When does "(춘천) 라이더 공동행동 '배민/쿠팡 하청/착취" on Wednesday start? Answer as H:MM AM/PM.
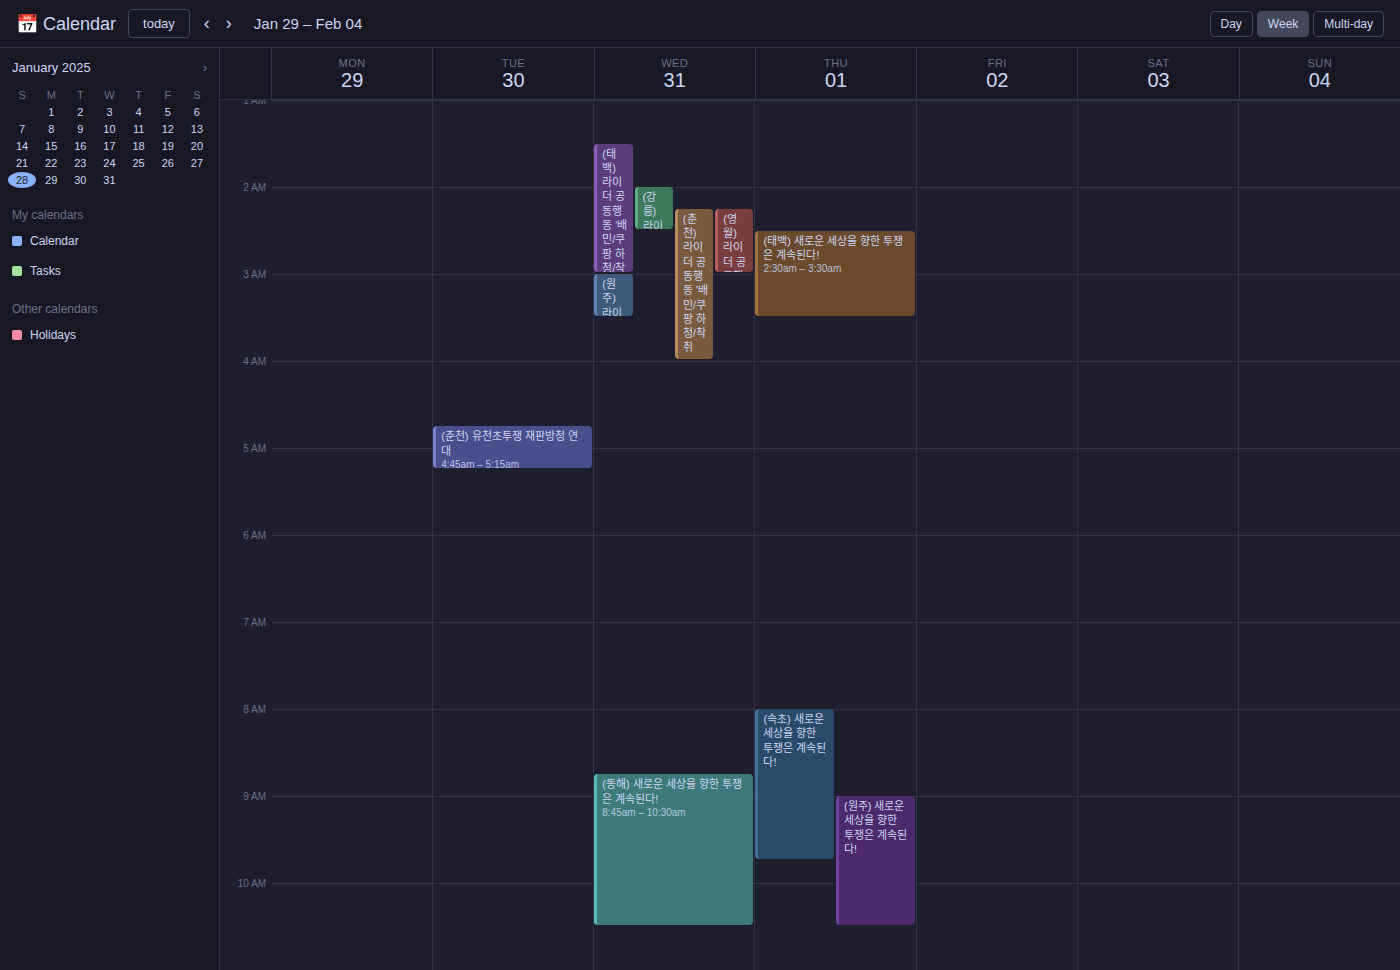
2:15 AM